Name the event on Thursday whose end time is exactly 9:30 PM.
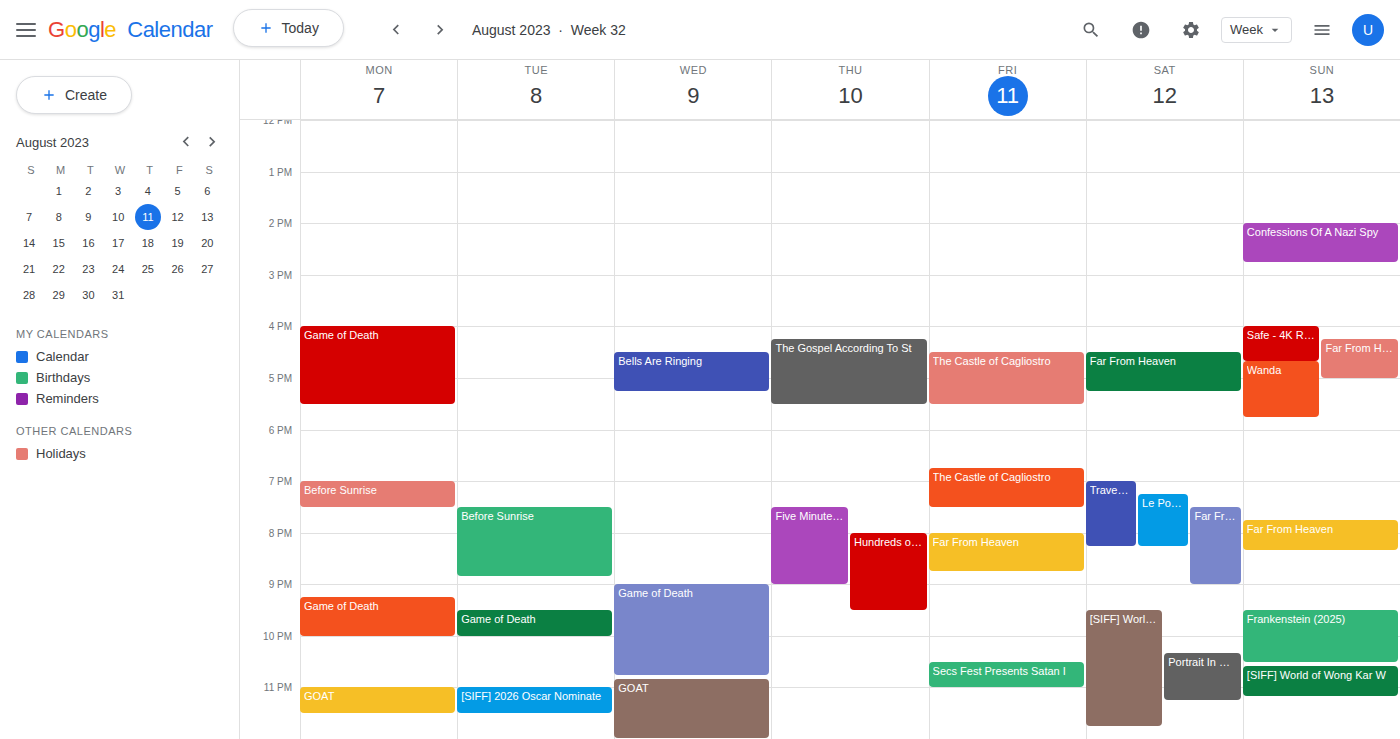
"Hundreds of Beavers"